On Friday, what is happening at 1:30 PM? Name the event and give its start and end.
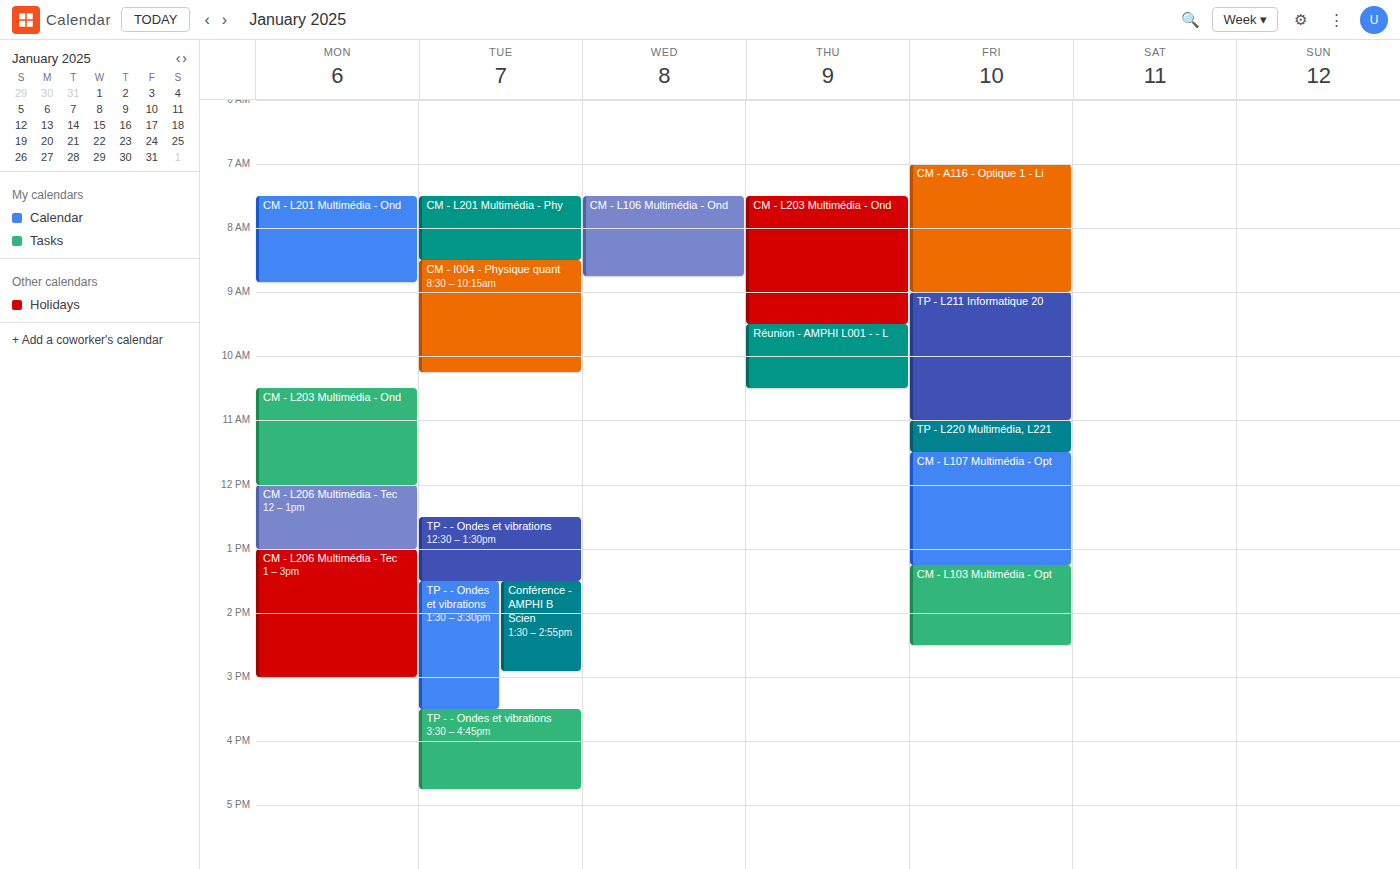
"CM - L103 Multimédia - Opt", 1:15 PM to 2:30 PM